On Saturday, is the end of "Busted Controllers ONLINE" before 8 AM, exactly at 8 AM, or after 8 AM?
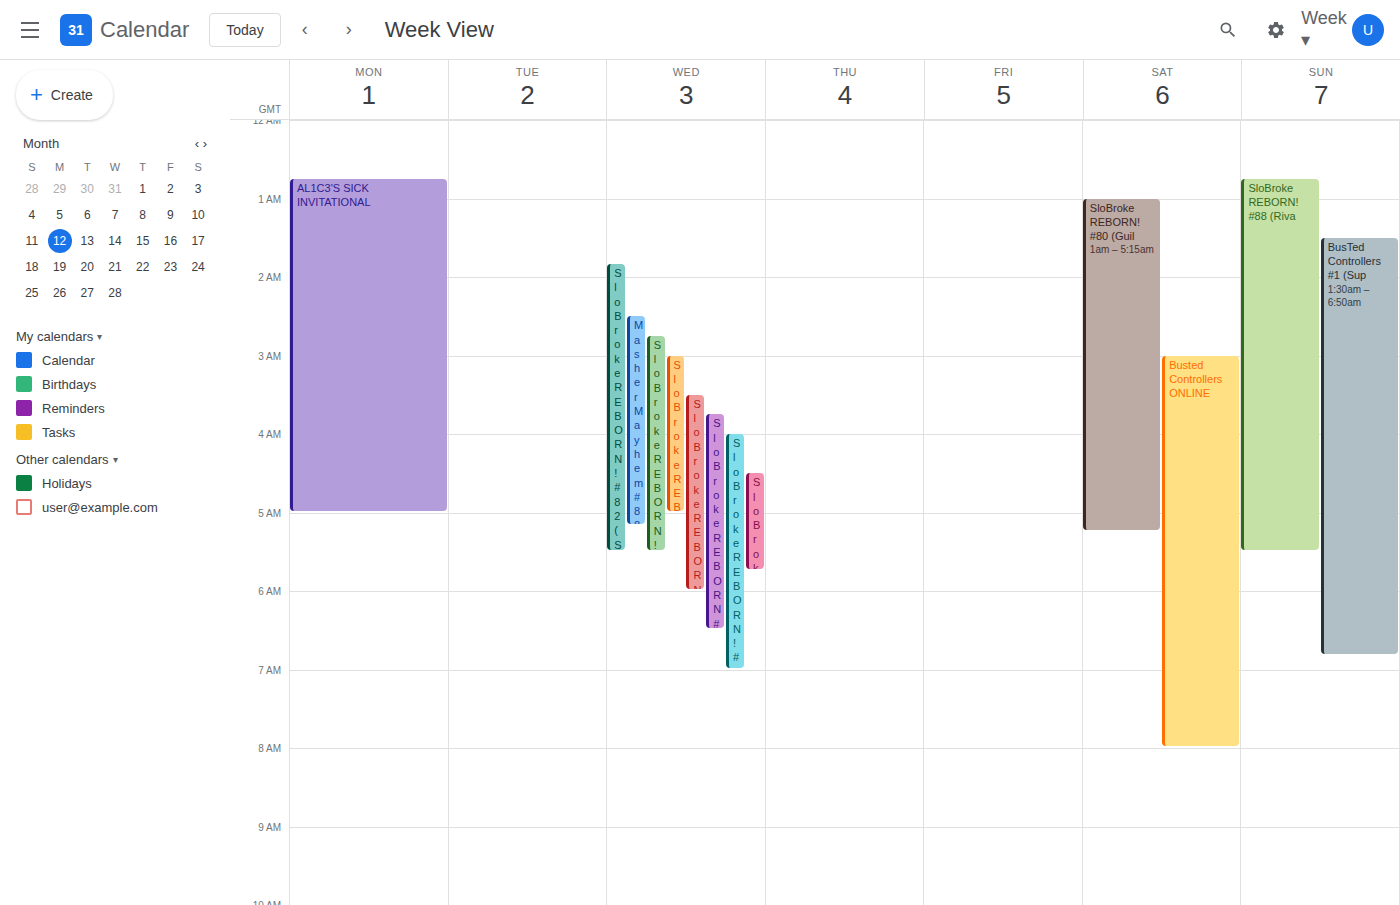
8:00 AM -- exactly at 8 AM, on the 8 AM line.